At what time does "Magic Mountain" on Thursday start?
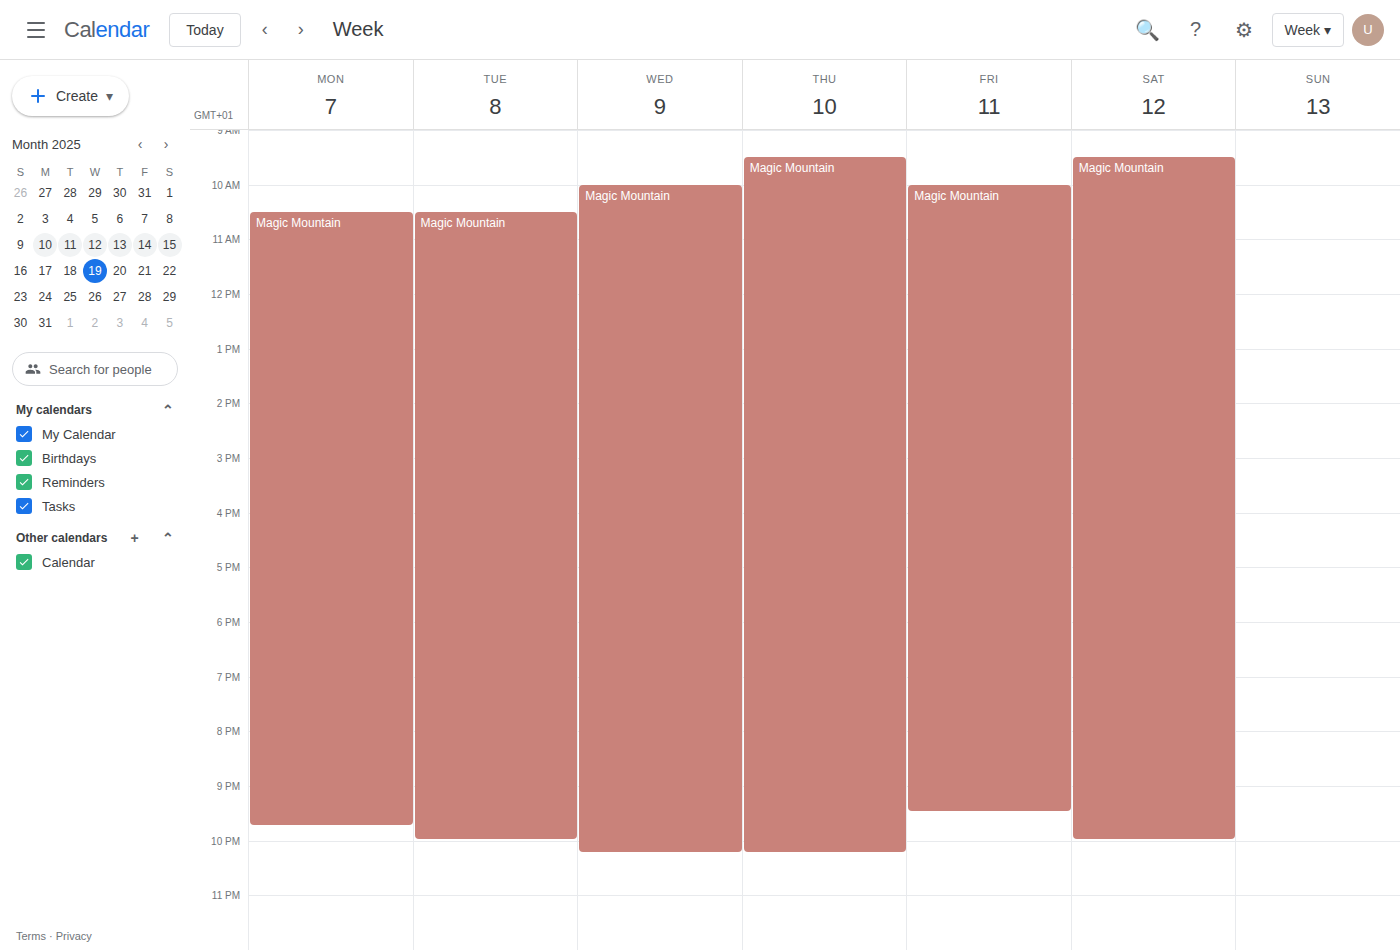
9:30 AM